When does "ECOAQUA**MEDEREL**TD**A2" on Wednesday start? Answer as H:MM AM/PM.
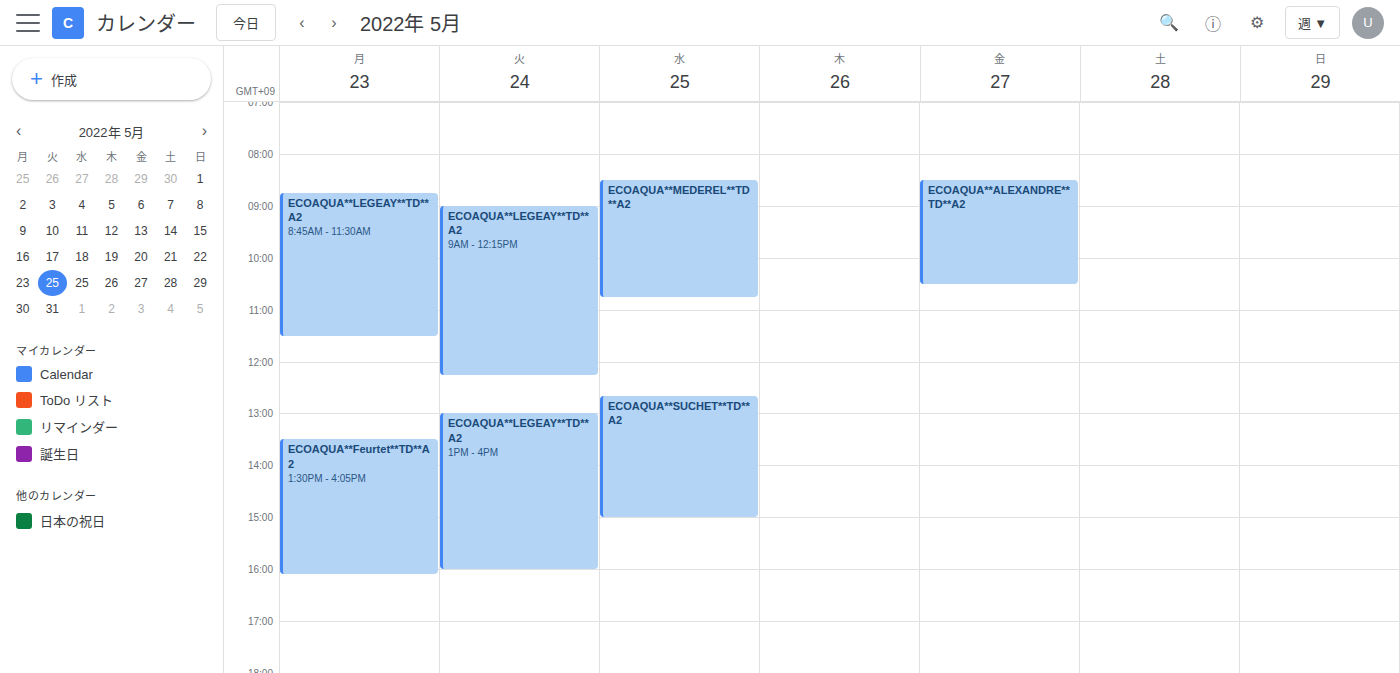
8:30 AM